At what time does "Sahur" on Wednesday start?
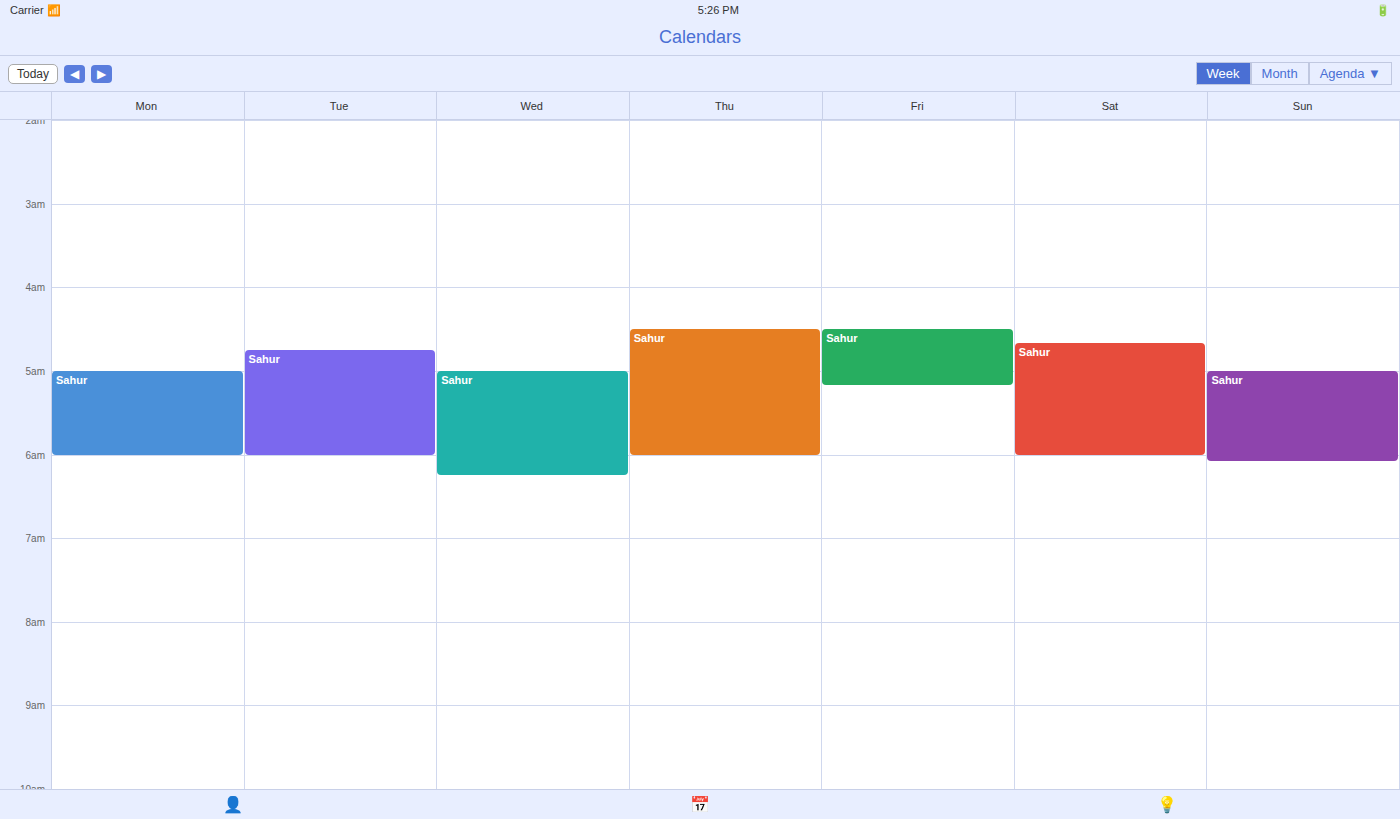
5:00 AM